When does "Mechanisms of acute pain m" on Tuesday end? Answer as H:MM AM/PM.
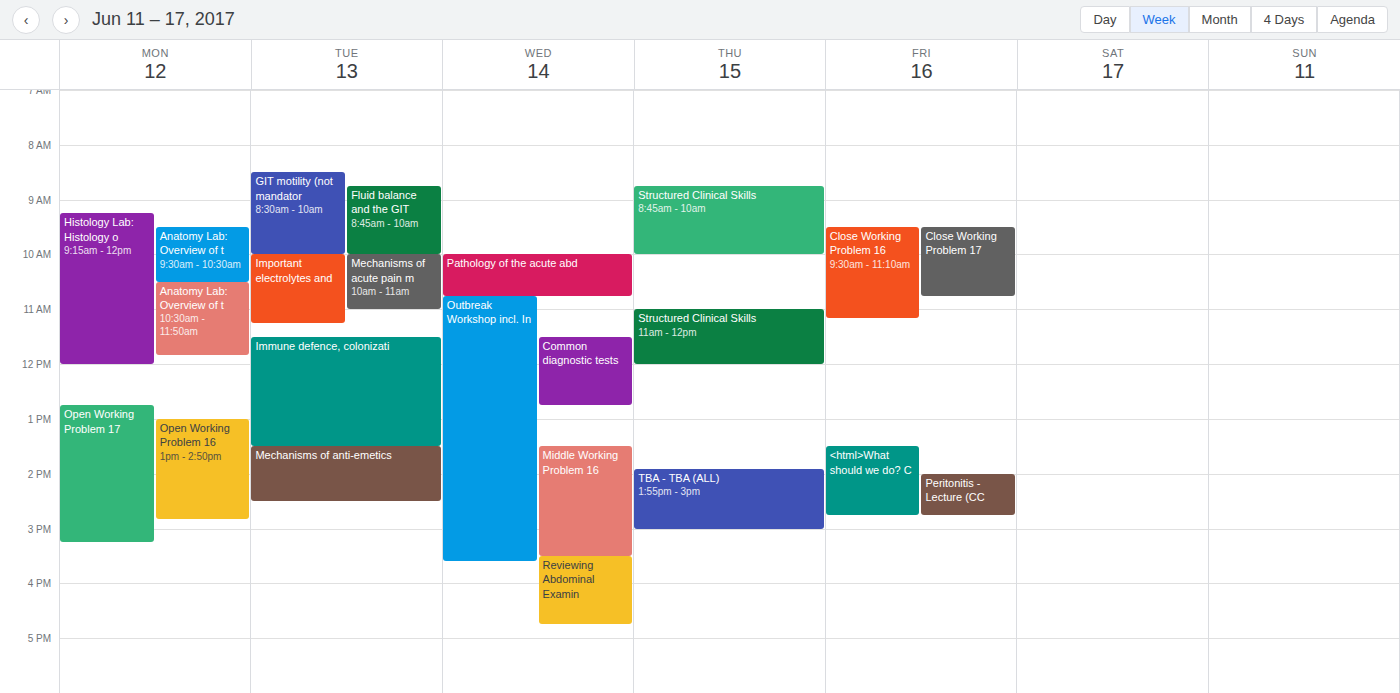
11:00 AM